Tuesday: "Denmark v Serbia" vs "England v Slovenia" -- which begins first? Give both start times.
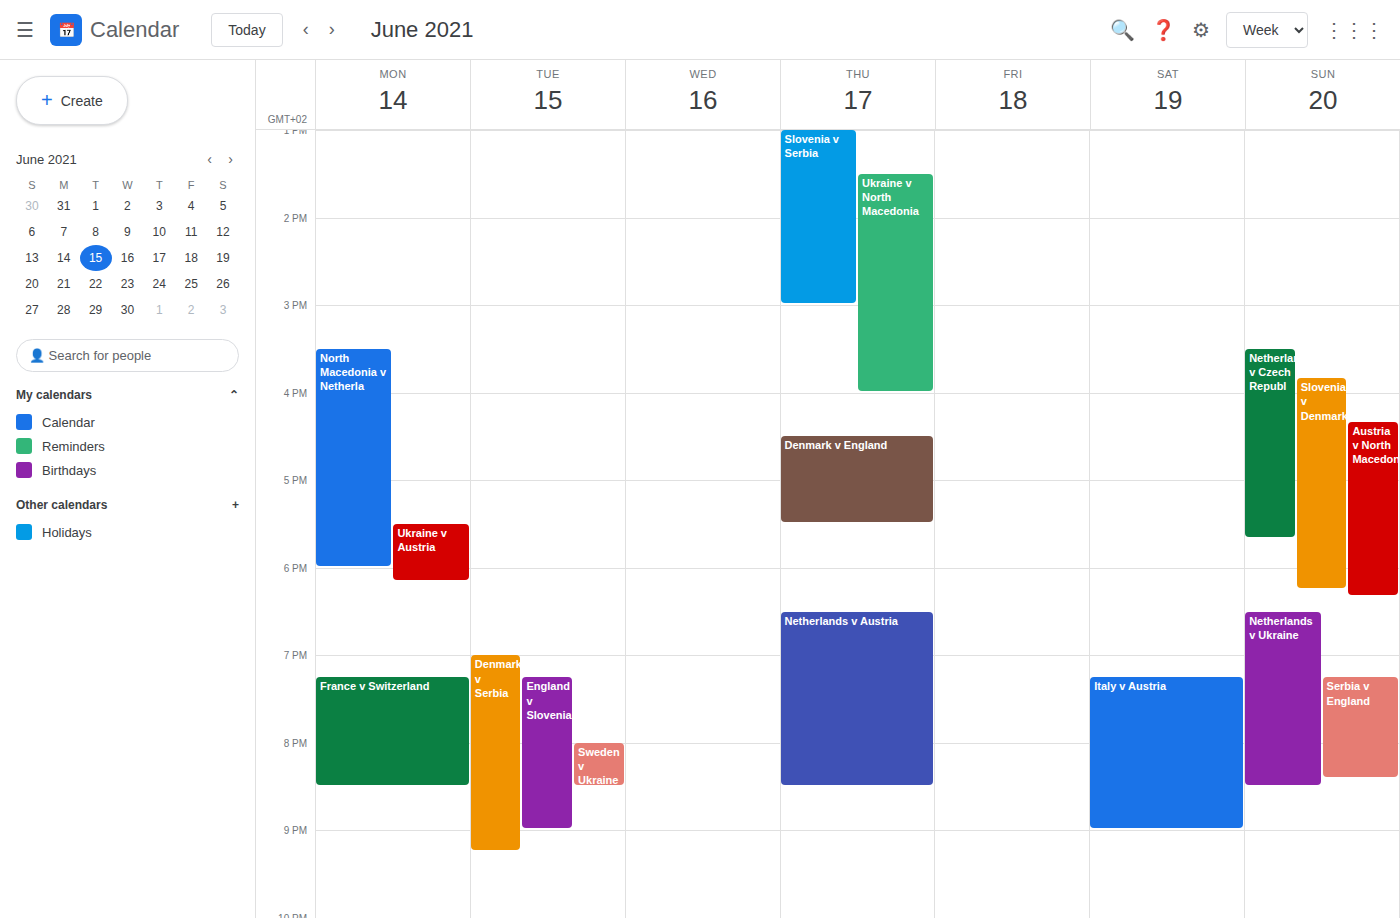
"Denmark v Serbia" 7:00 PM; "England v Slovenia" 7:15 PM.